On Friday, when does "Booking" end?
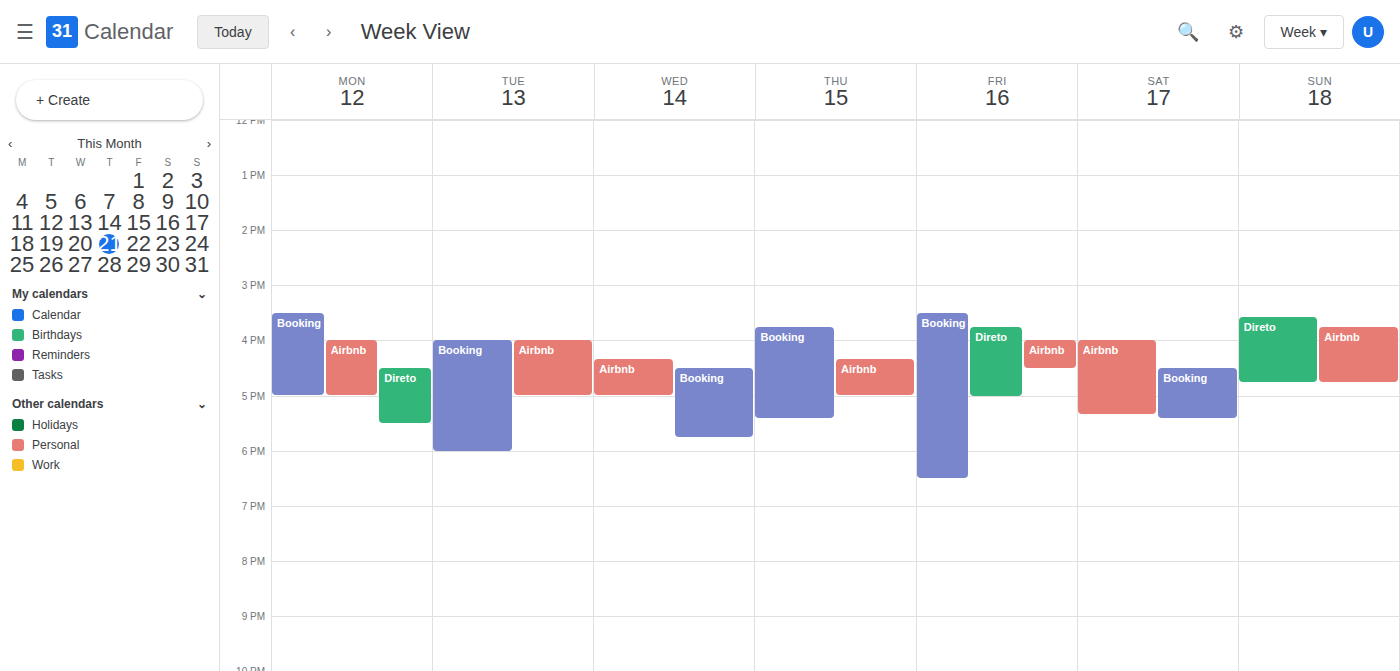
6:30 PM